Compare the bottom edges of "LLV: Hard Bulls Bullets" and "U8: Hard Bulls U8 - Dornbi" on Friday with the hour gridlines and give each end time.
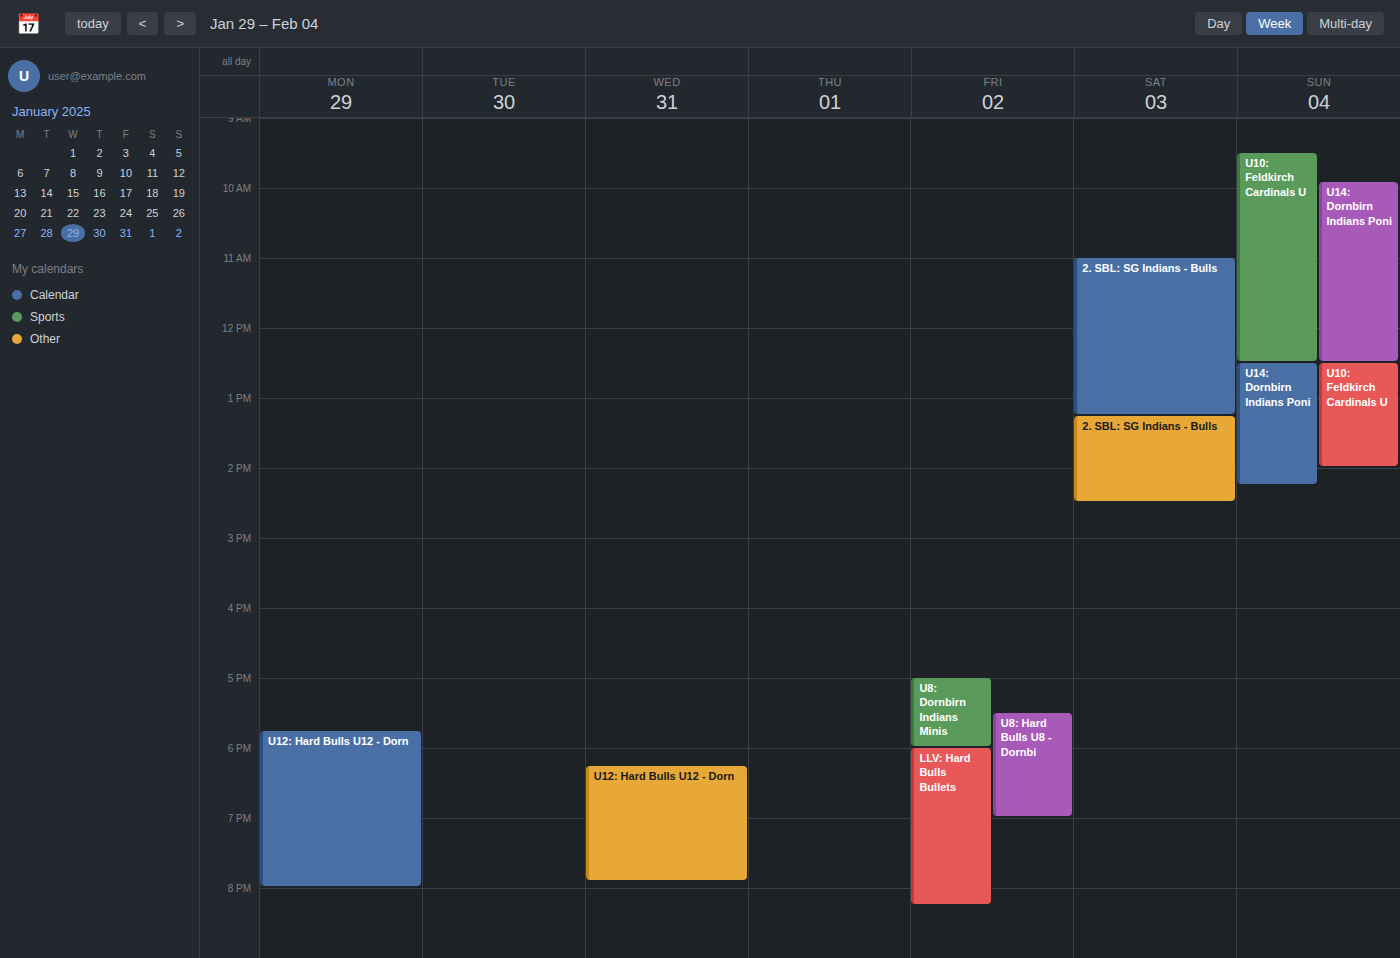
"LLV: Hard Bulls Bullets": 8:15 PM, neither: a quarter of the way from the 8 PM line to the 9 PM line. "U8: Hard Bulls U8 - Dornbi": 7:00 PM, exactly on the 7 PM line.